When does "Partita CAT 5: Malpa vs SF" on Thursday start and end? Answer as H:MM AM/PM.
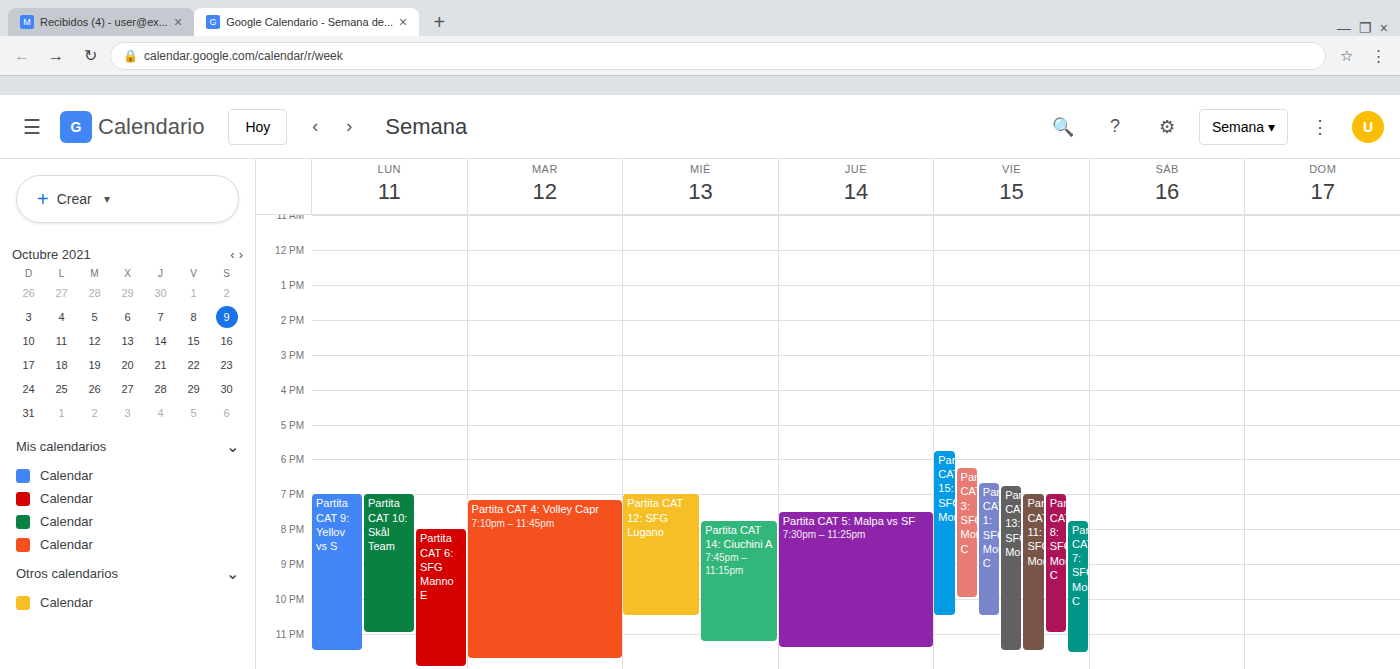
7:30 PM to 11:25 PM